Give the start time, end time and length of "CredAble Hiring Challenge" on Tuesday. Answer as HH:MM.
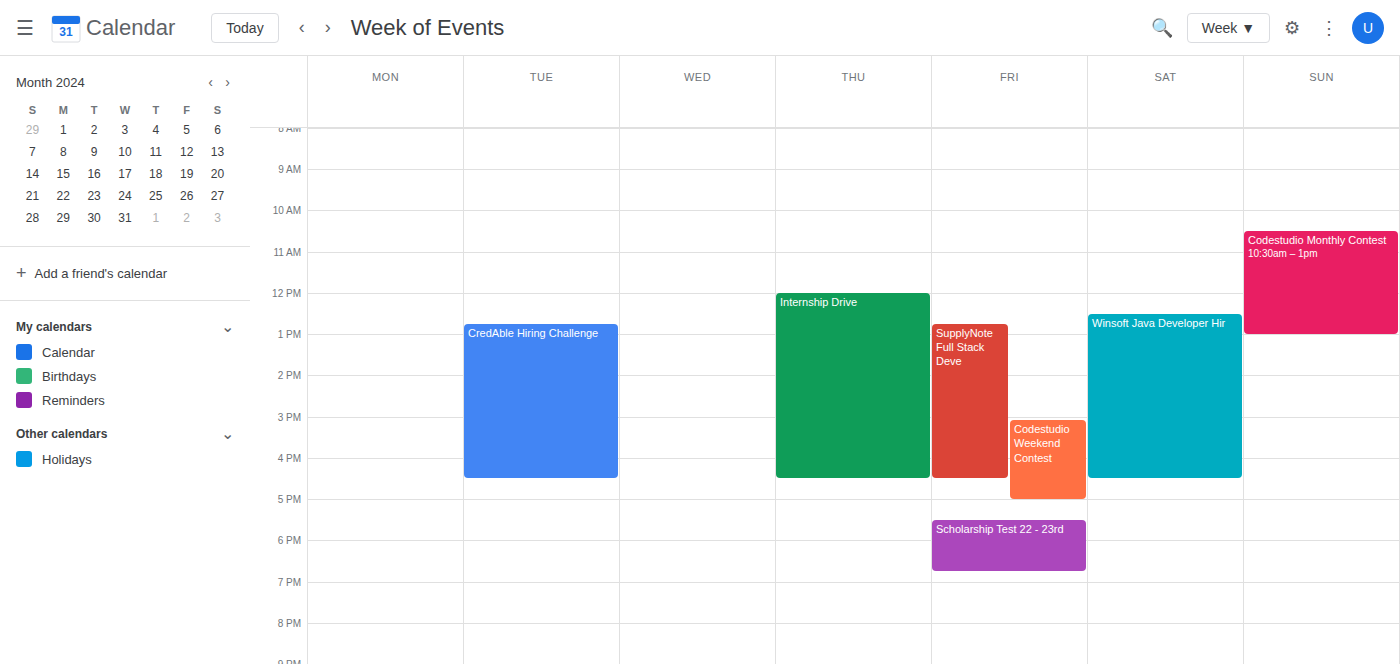
12:45 to 16:30, 3 hours 45 minutes